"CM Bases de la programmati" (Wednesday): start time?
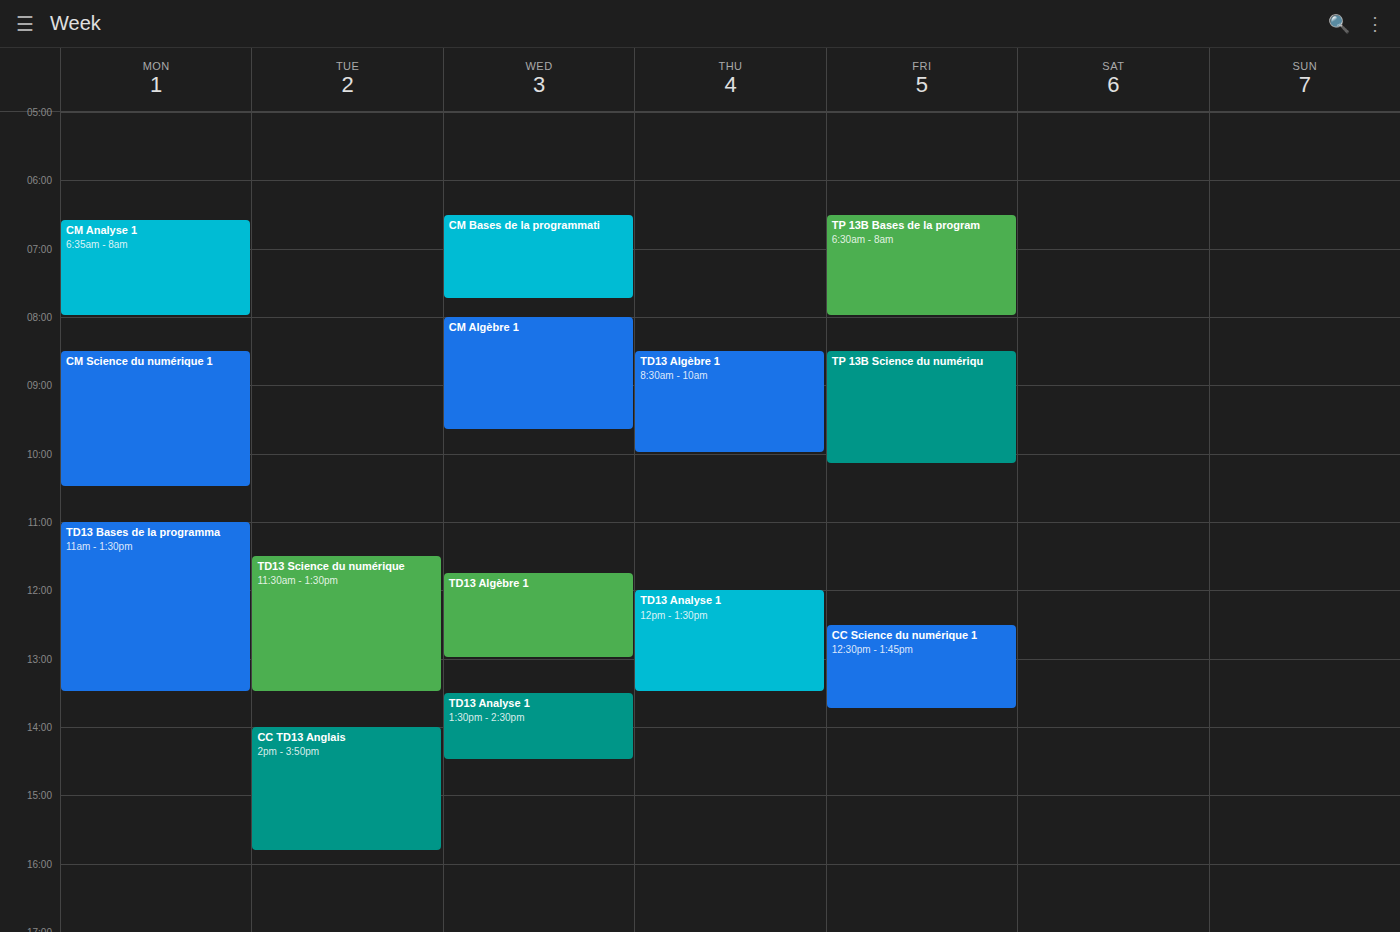
6:30 AM